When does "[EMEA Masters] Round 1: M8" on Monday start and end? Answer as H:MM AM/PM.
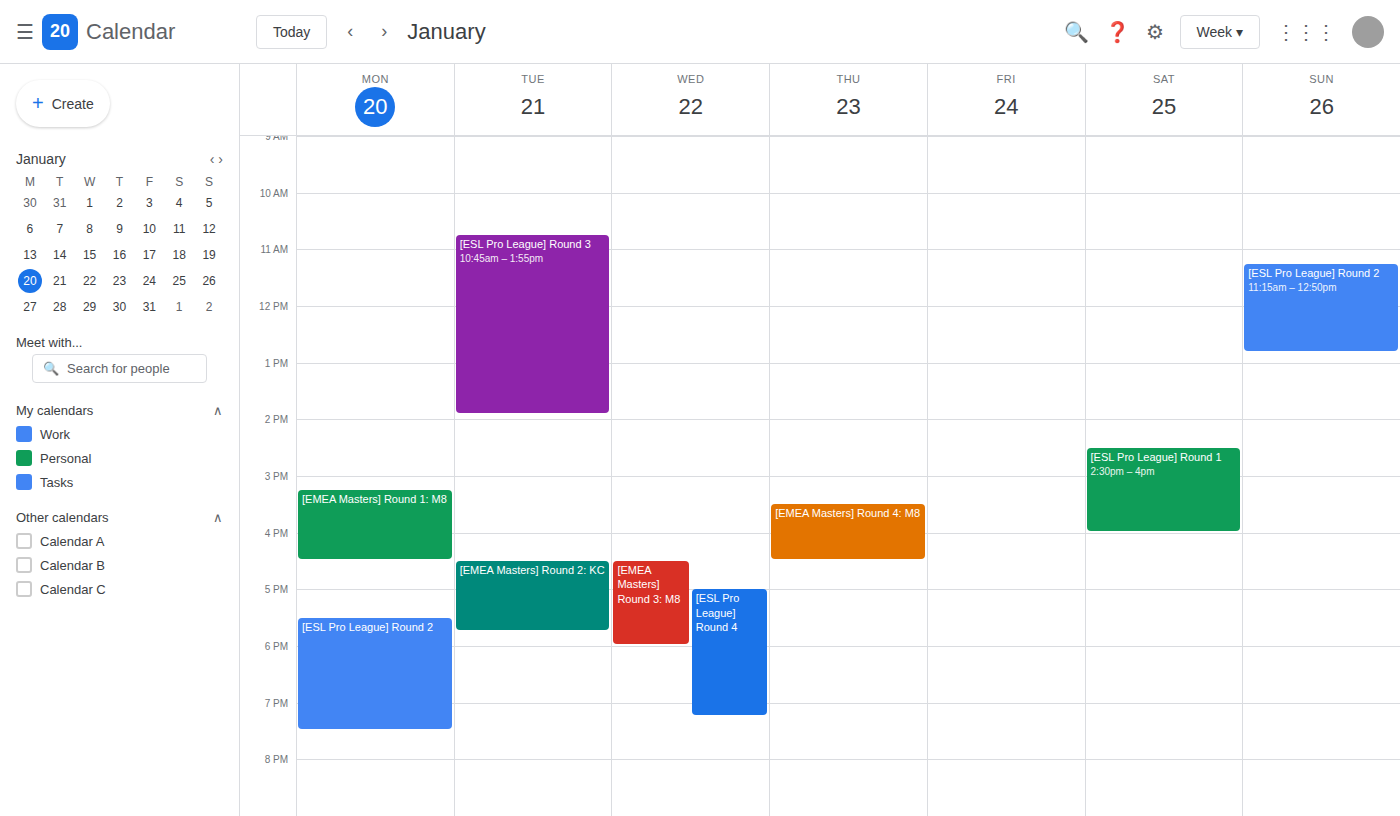
3:15 PM to 4:30 PM